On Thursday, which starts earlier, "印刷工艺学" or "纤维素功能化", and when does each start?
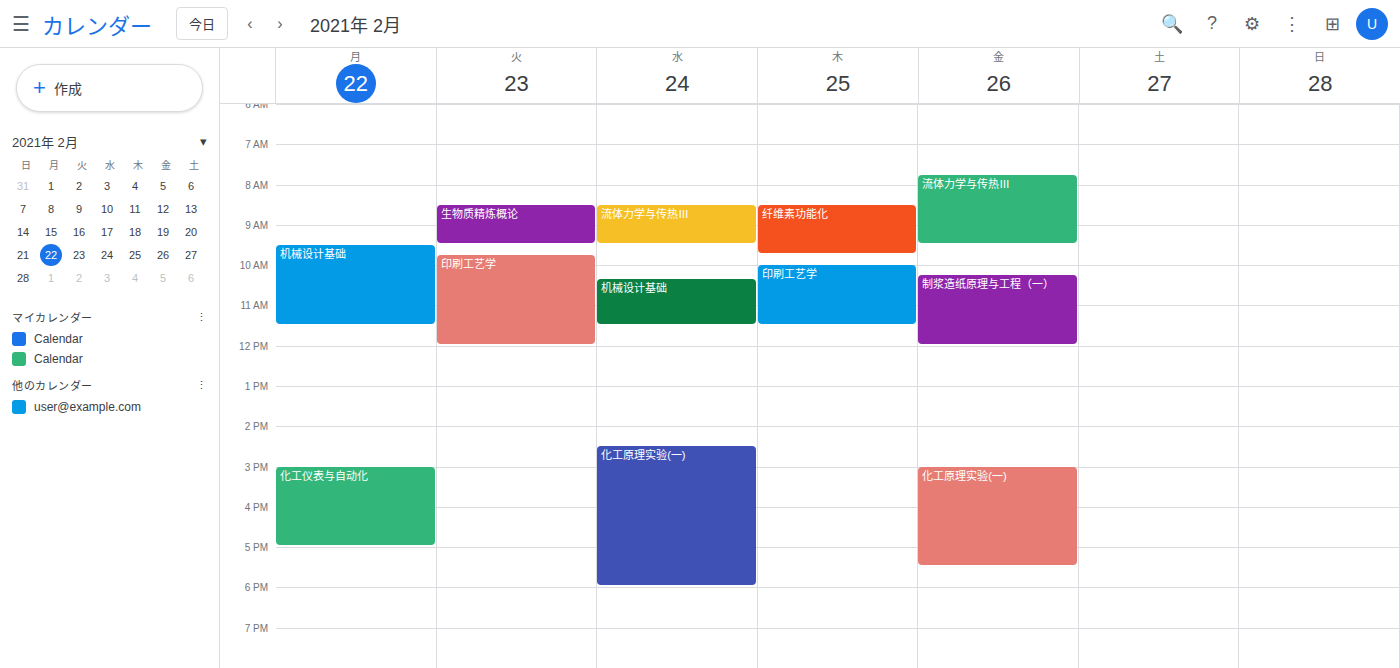
"纤维素功能化" 8:30 AM; "印刷工艺学" 10:00 AM.